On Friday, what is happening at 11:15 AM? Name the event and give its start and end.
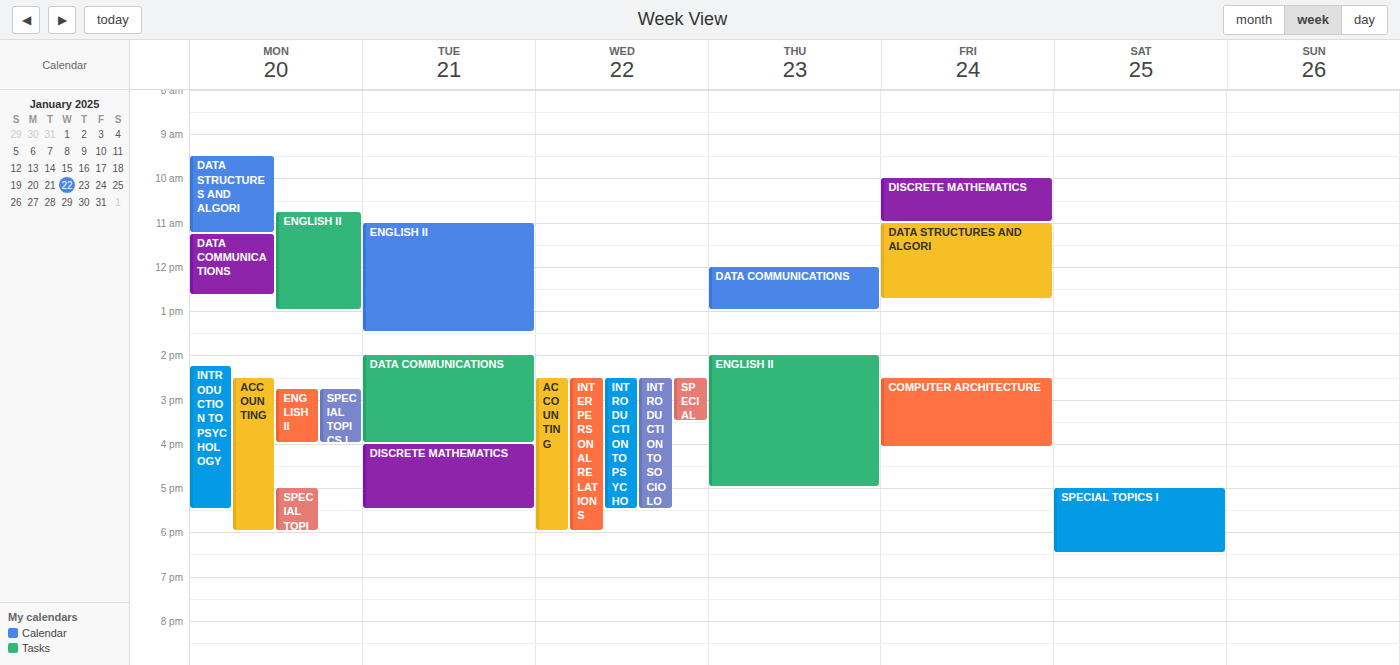
"DATA STRUCTURES AND ALGORI", 11:00 AM to 12:45 PM